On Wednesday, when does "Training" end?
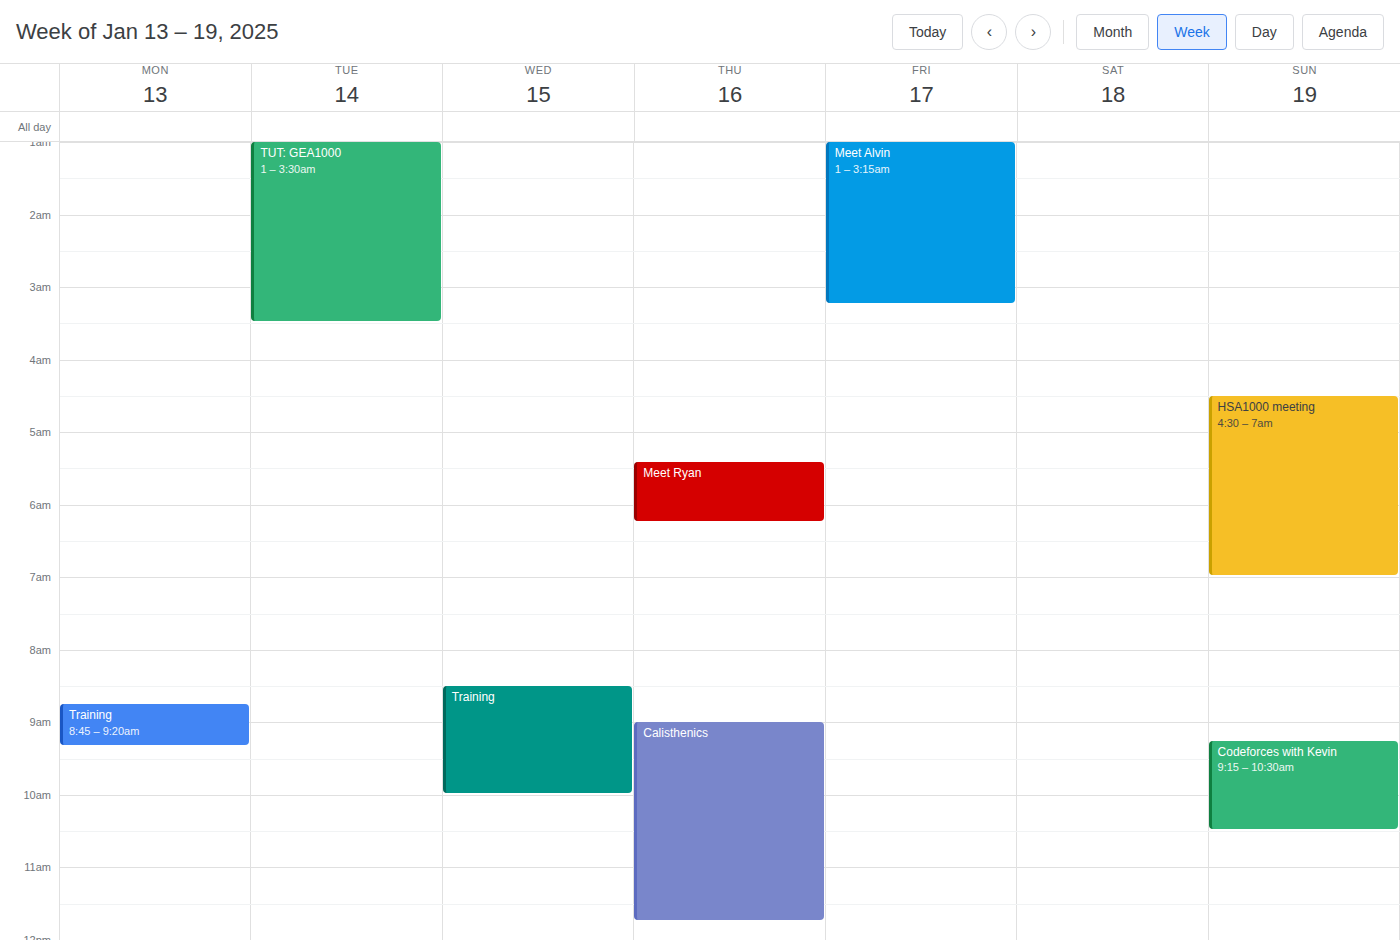
10:00 AM